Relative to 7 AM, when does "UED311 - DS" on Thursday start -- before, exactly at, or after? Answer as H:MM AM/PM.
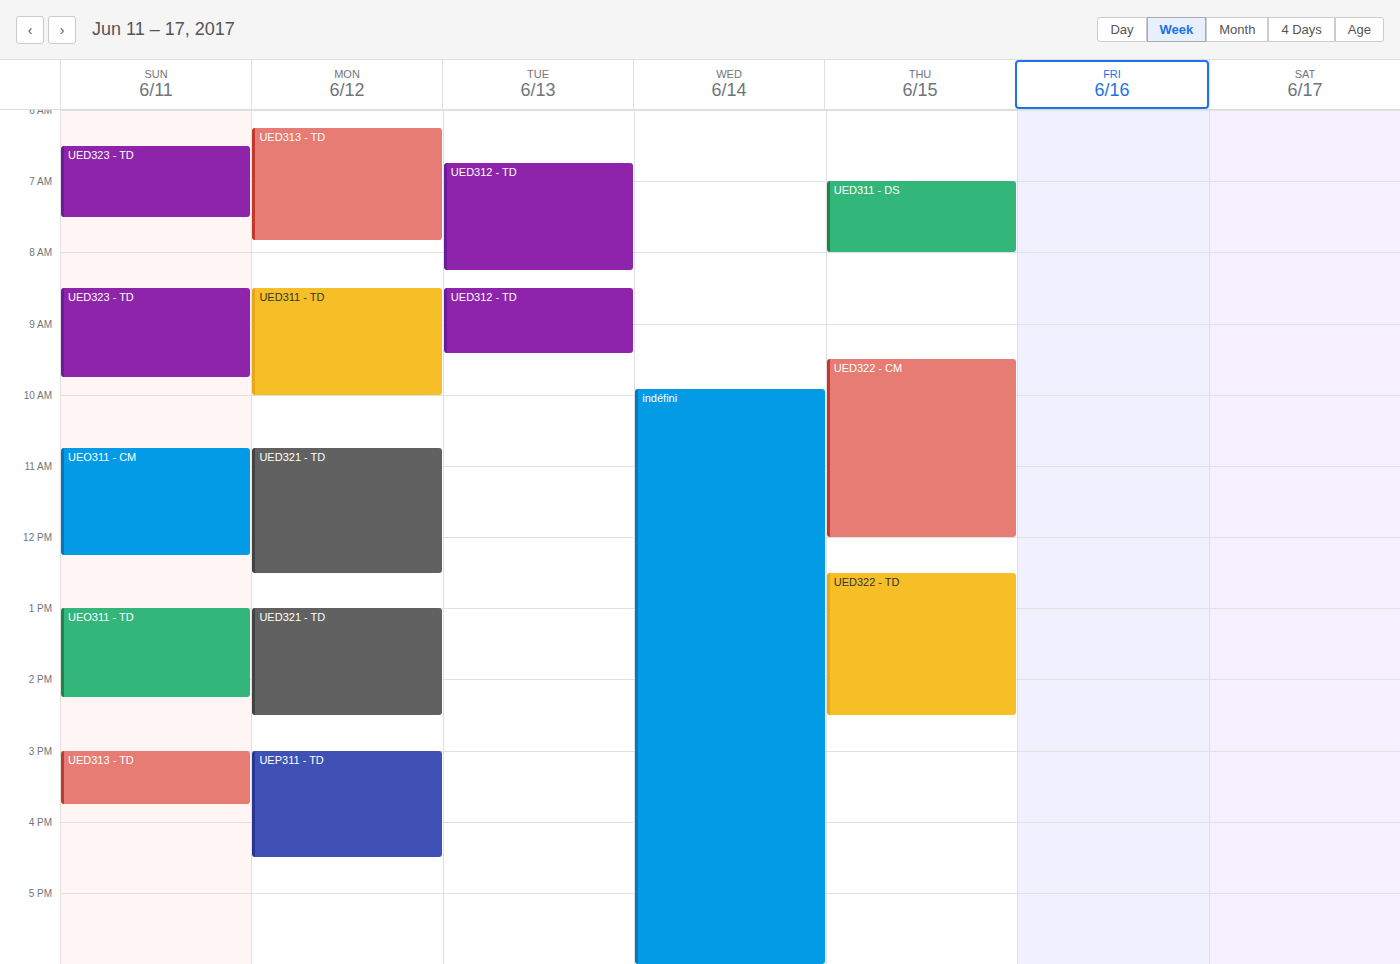
7:00 AM -- exactly at 7 AM, on the 7 AM line.